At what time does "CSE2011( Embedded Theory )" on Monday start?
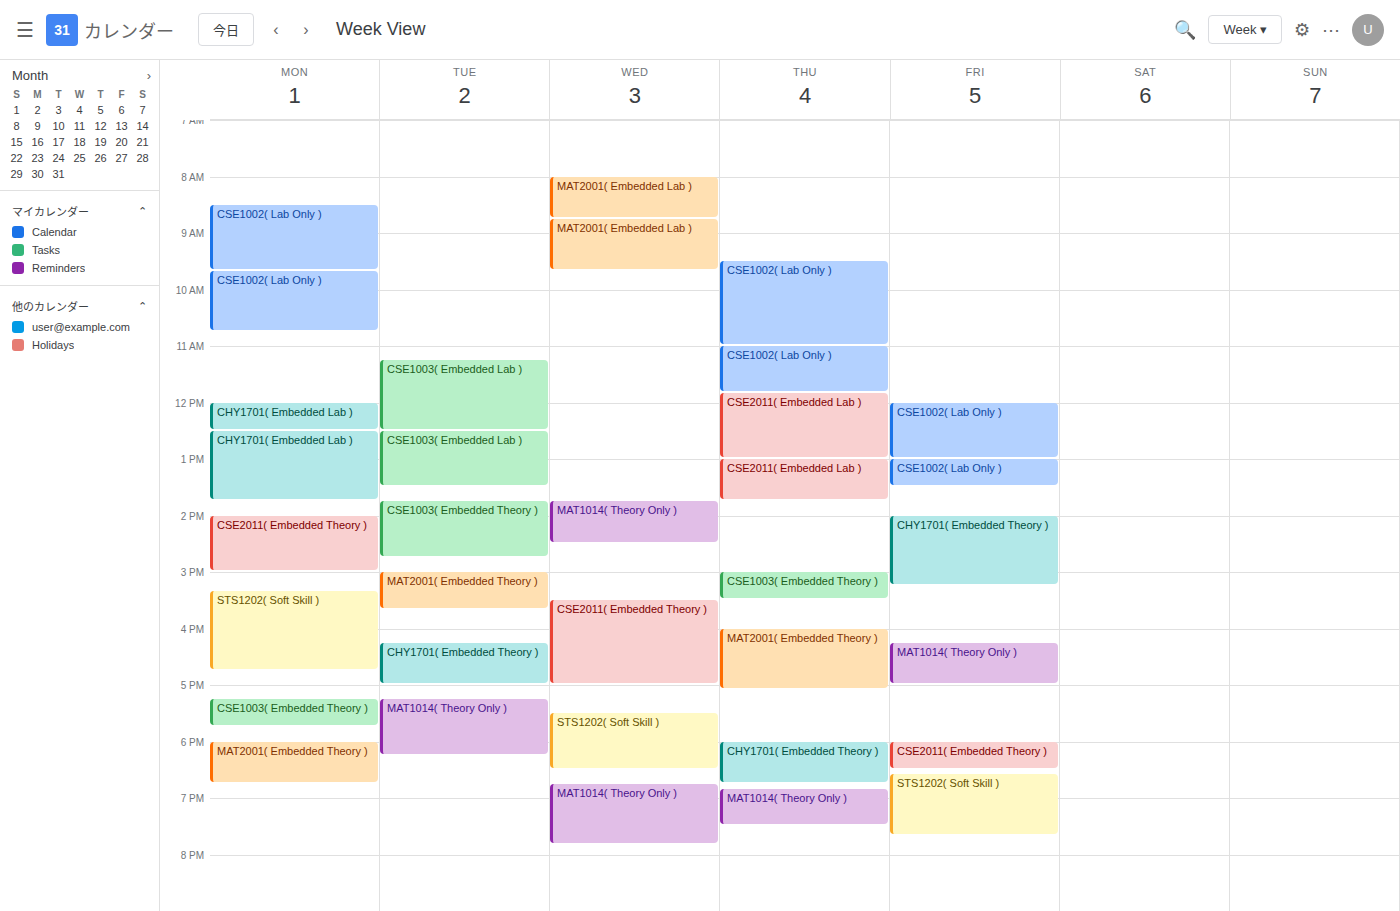
2:00 PM